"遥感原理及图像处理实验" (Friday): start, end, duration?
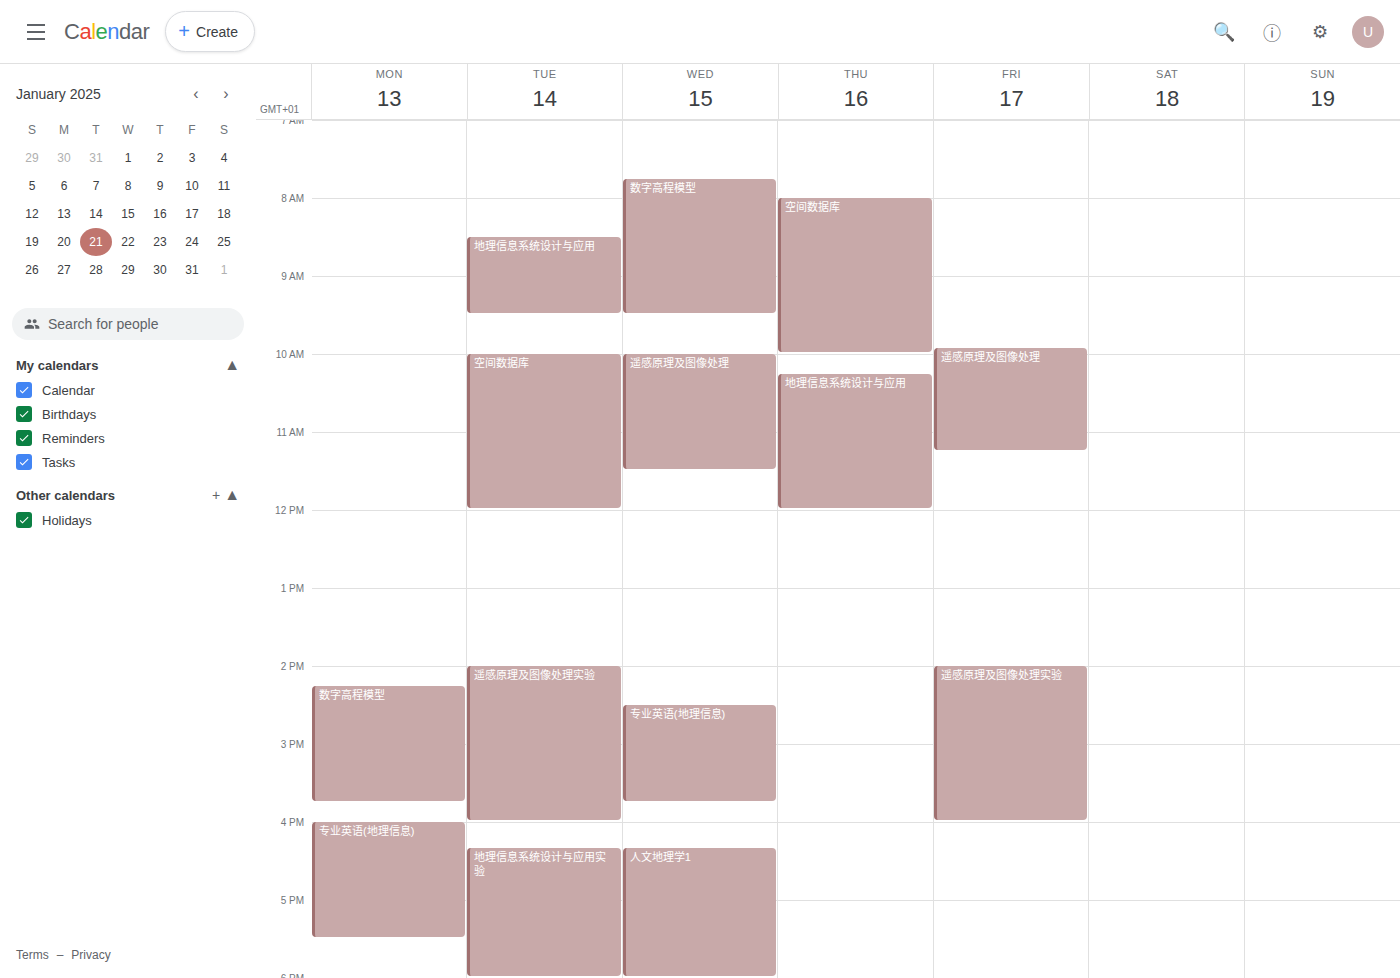
14:00 to 16:00, 2 hours